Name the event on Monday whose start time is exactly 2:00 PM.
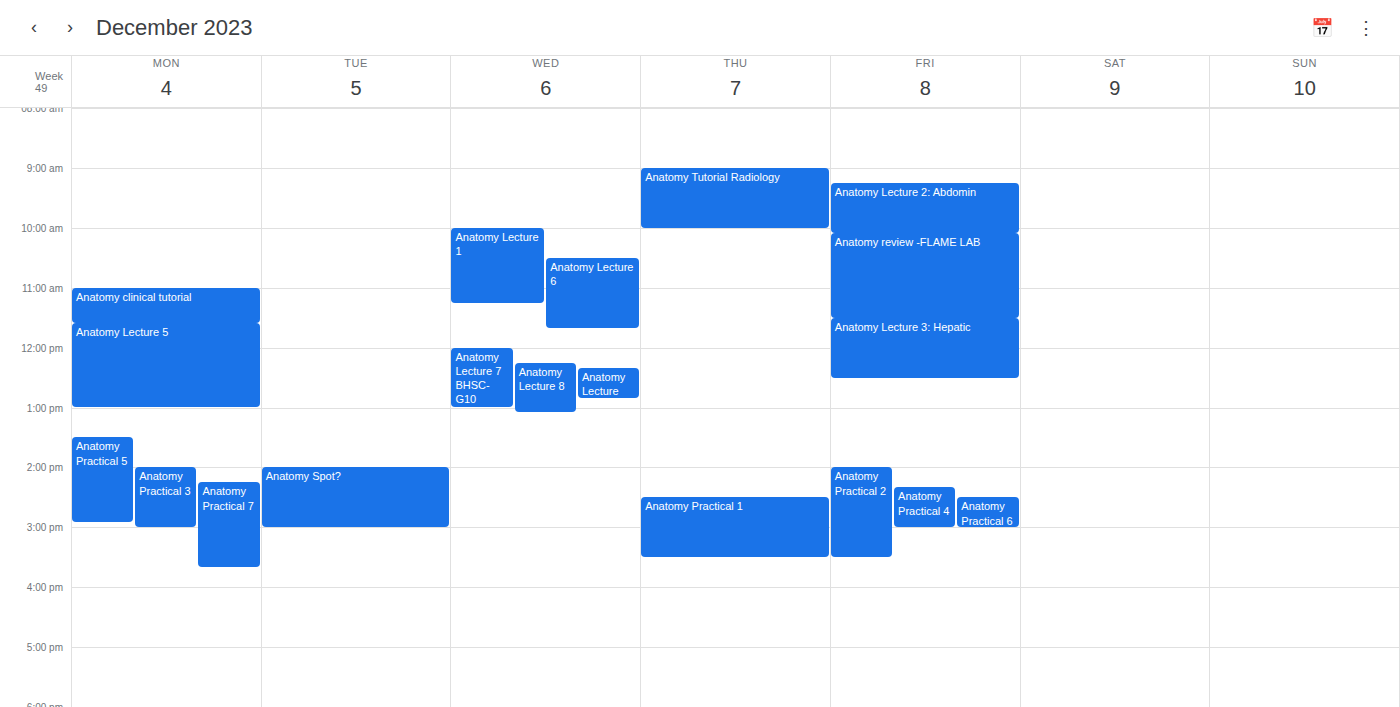
"Anatomy Practical 3"